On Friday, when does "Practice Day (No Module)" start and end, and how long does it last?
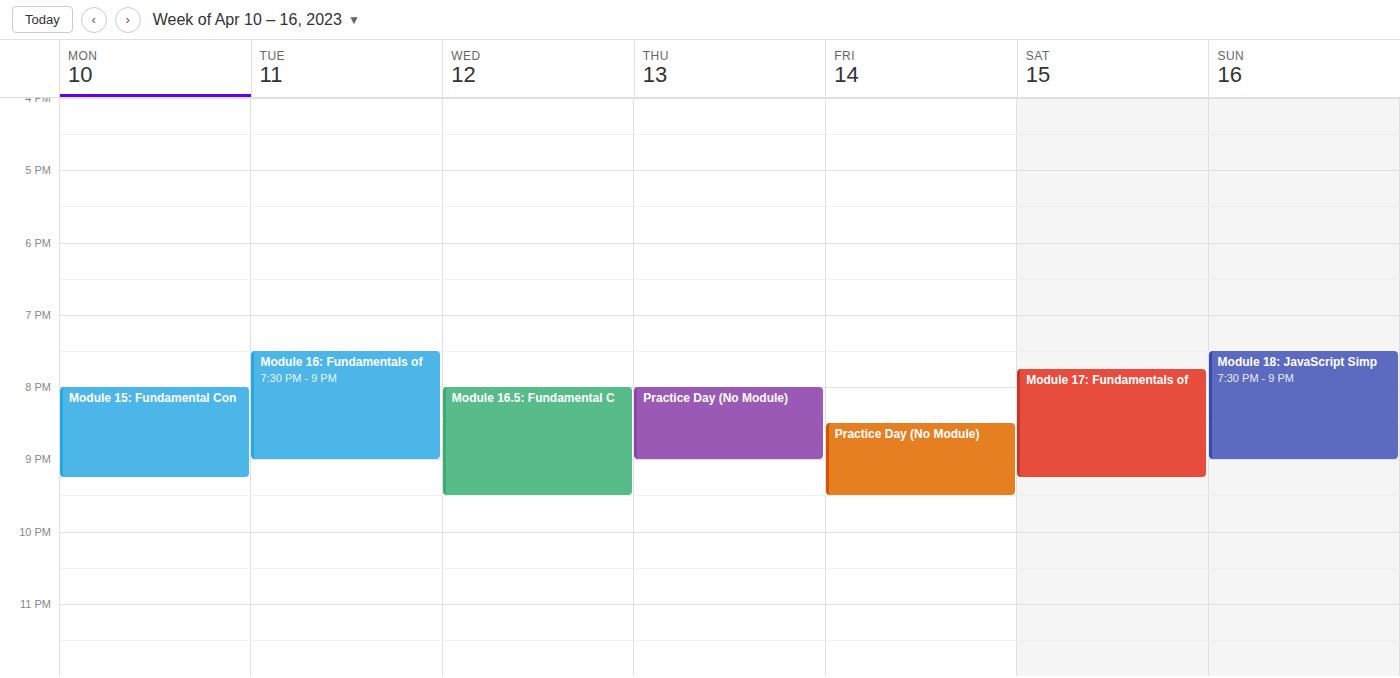
20:30 to 21:30, 1 hour